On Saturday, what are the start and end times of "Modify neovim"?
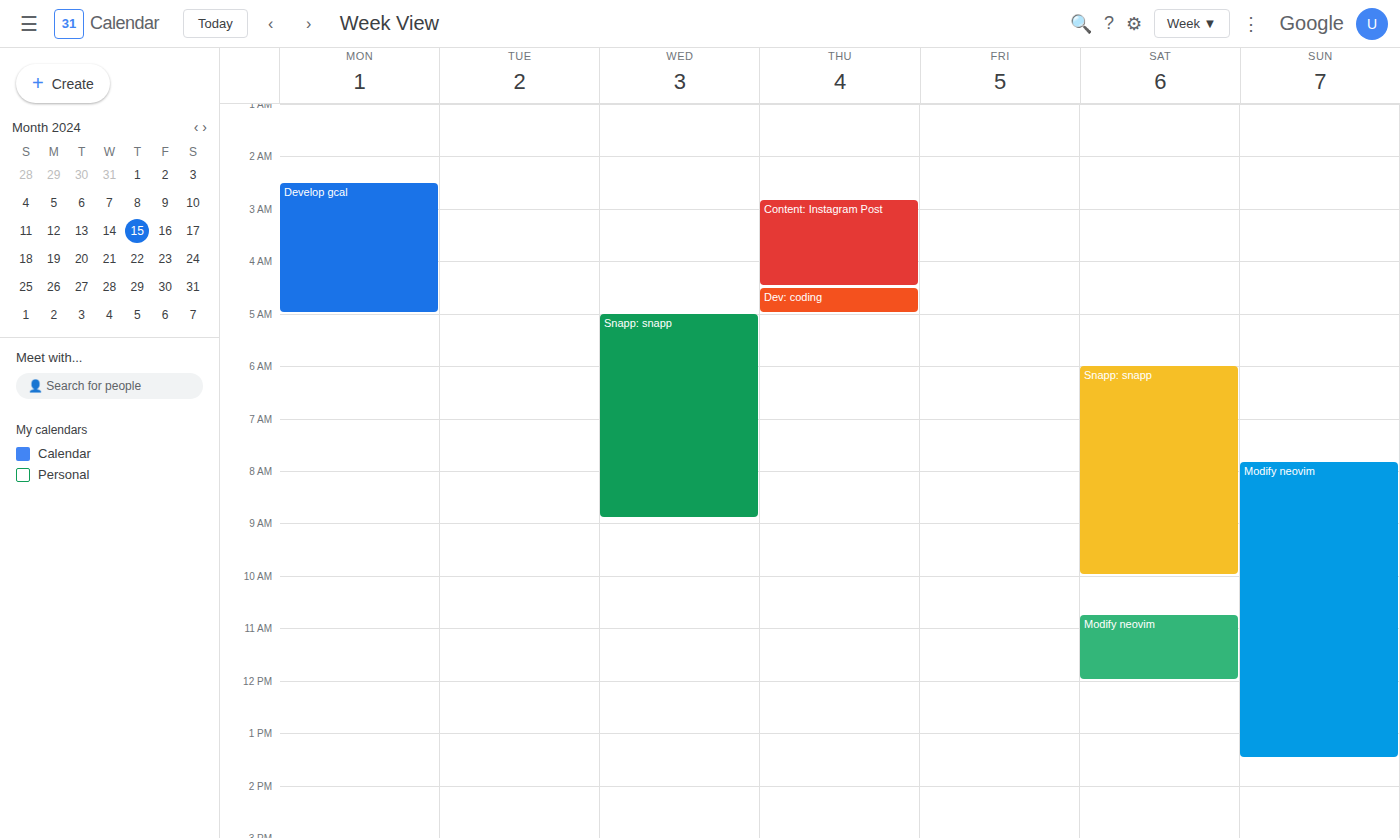
10:45 AM to 12:00 PM